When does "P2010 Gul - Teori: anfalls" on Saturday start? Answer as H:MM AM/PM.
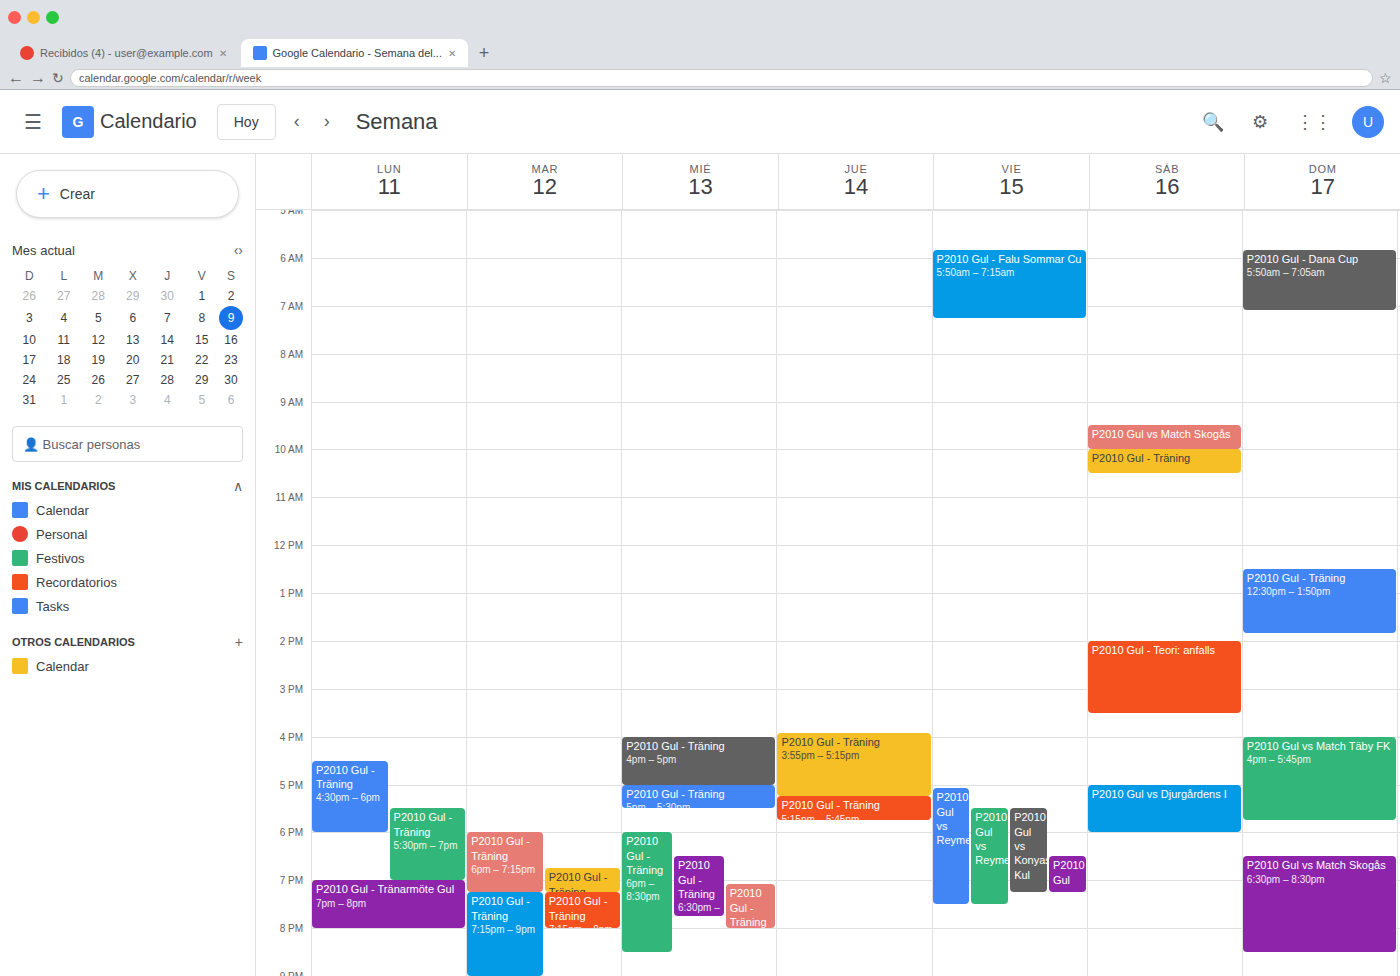
2:00 PM